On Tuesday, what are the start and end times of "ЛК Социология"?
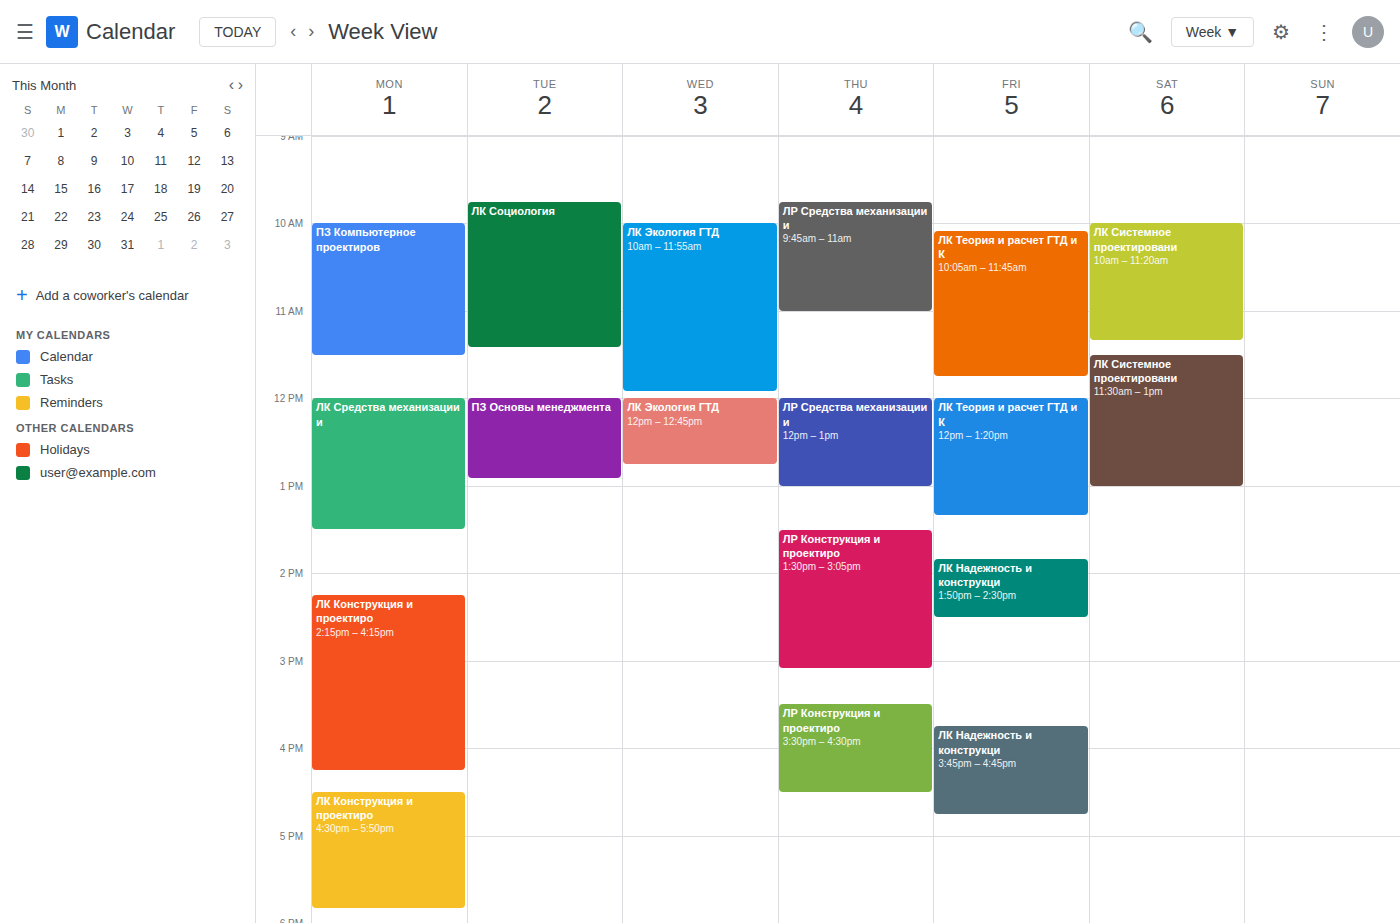
9:45 AM to 11:25 AM